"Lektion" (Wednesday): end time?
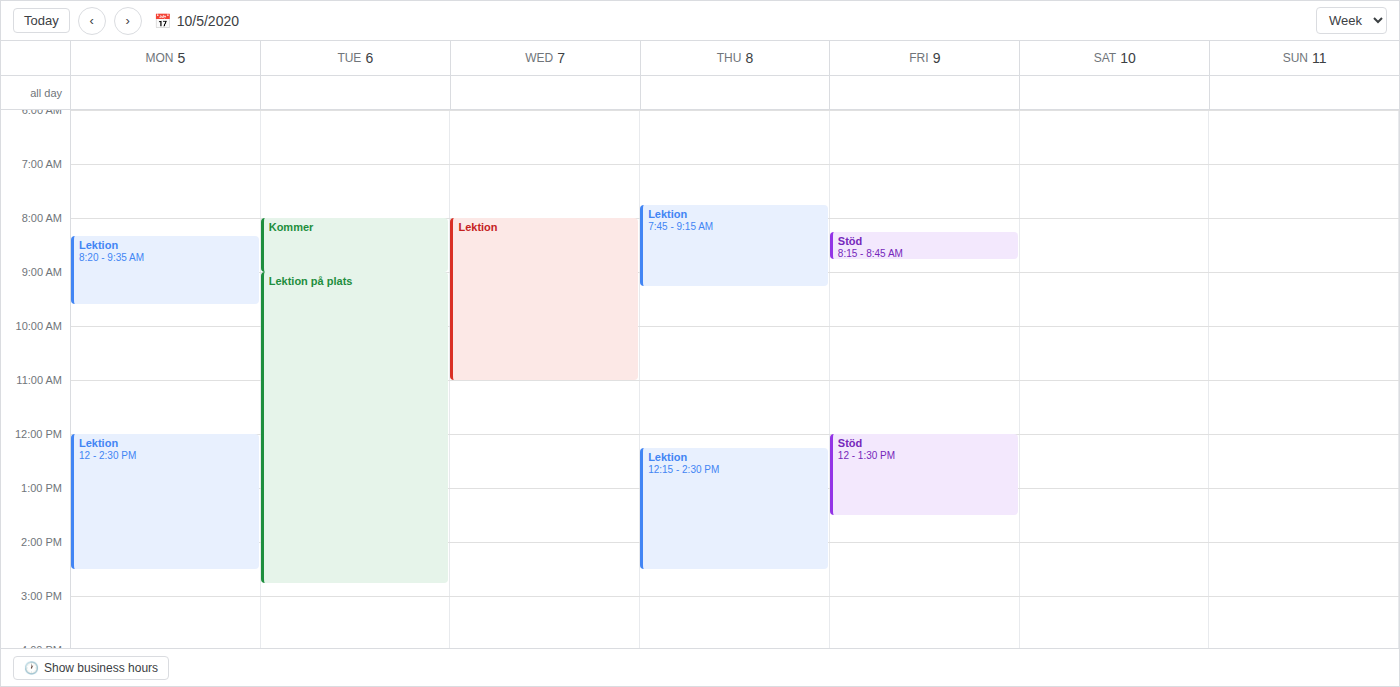
11:00 AM